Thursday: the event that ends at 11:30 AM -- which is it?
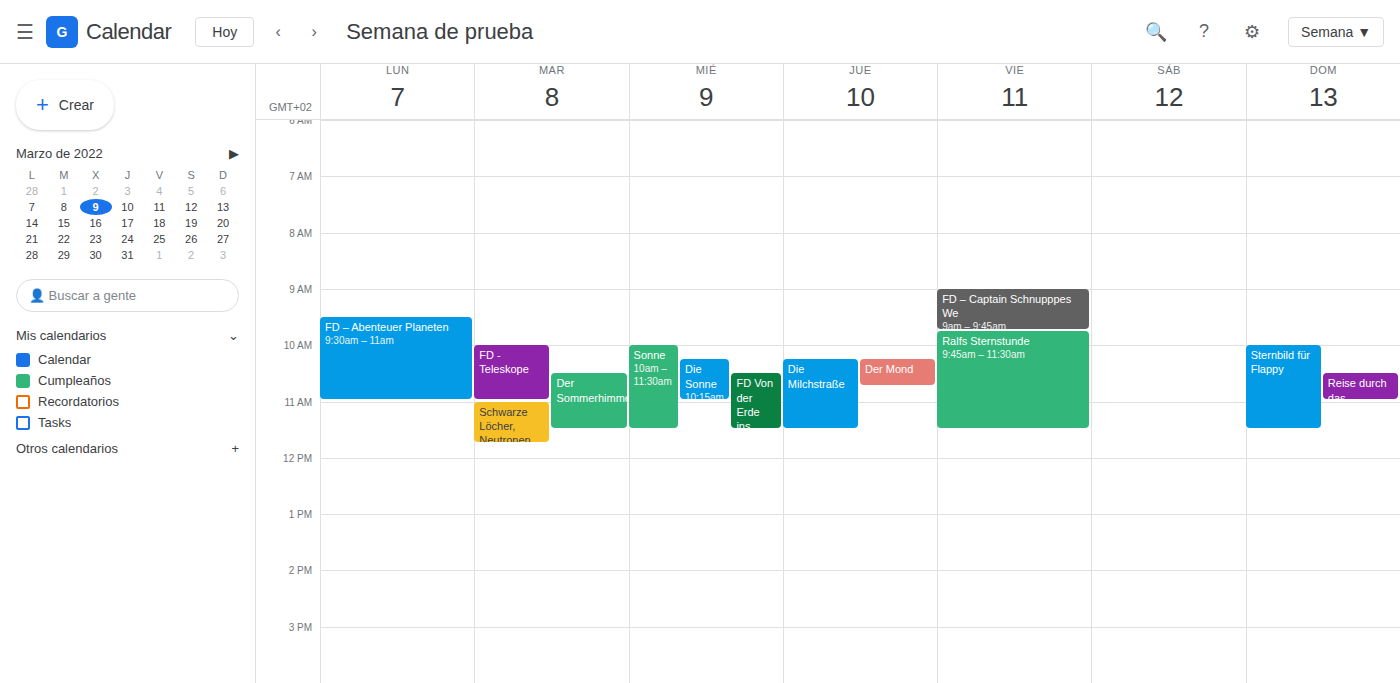
"Die Milchstraße"